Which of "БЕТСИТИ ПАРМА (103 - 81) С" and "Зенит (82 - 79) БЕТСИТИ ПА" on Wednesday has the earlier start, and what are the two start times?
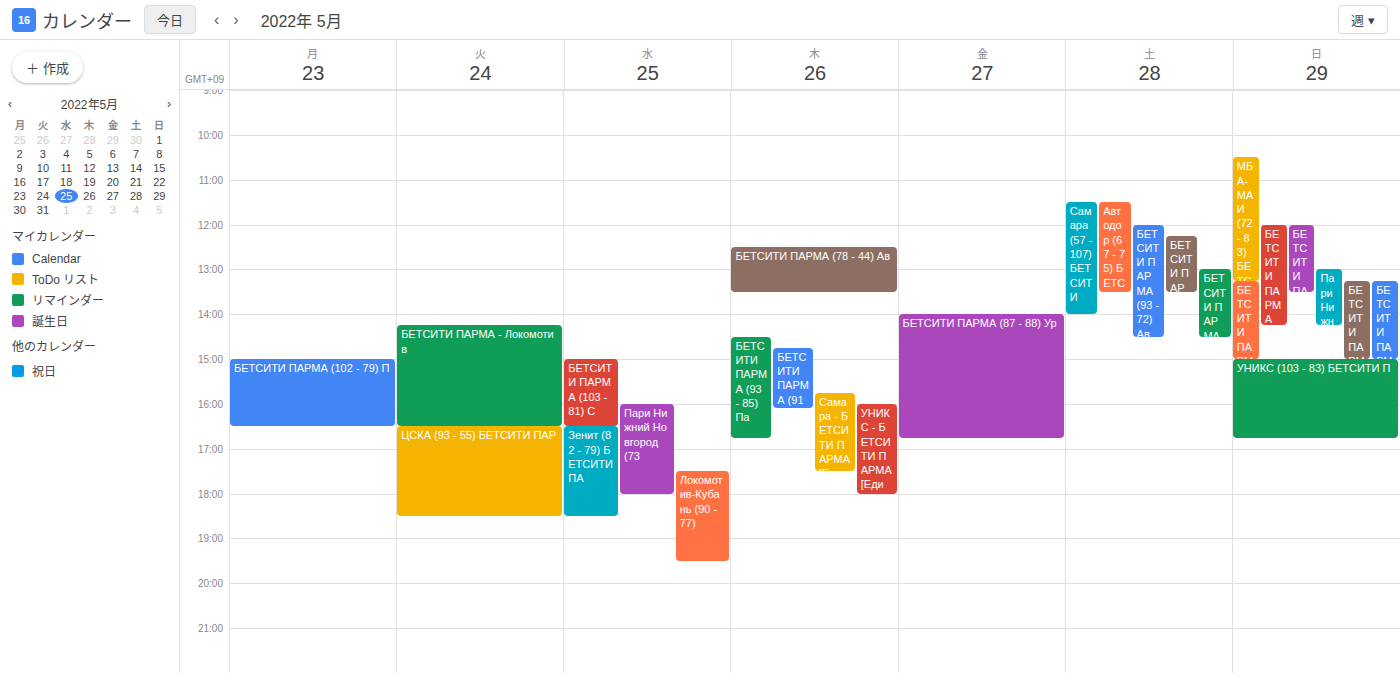
"БЕТСИТИ ПАРМА (103 - 81) С" 3:00 PM; "Зенит (82 - 79) БЕТСИТИ ПА" 4:30 PM.